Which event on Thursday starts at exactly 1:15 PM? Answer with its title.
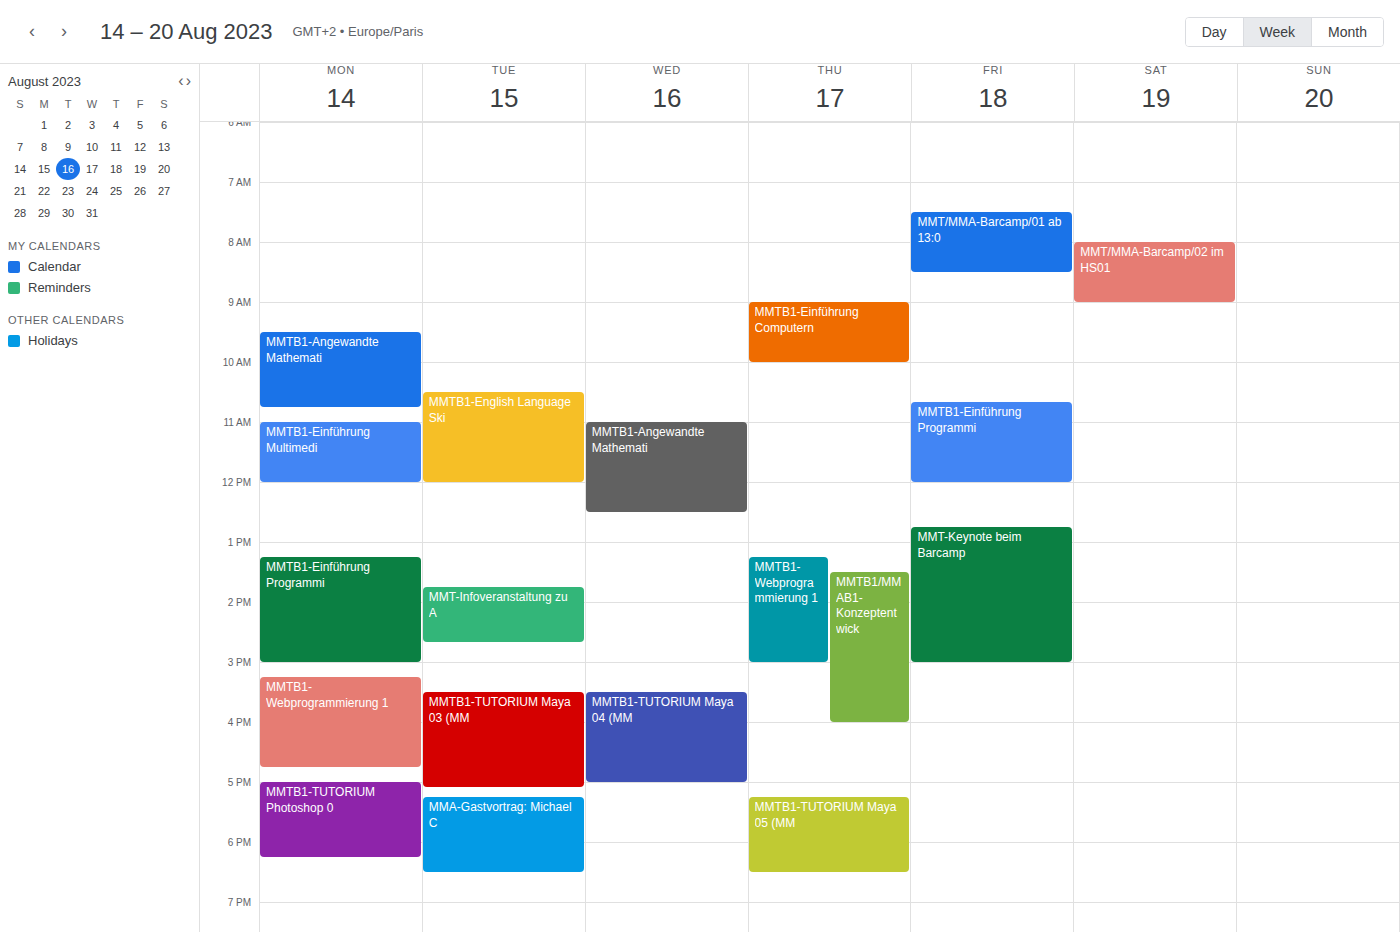
"MMTB1-Webprogrammierung 1"